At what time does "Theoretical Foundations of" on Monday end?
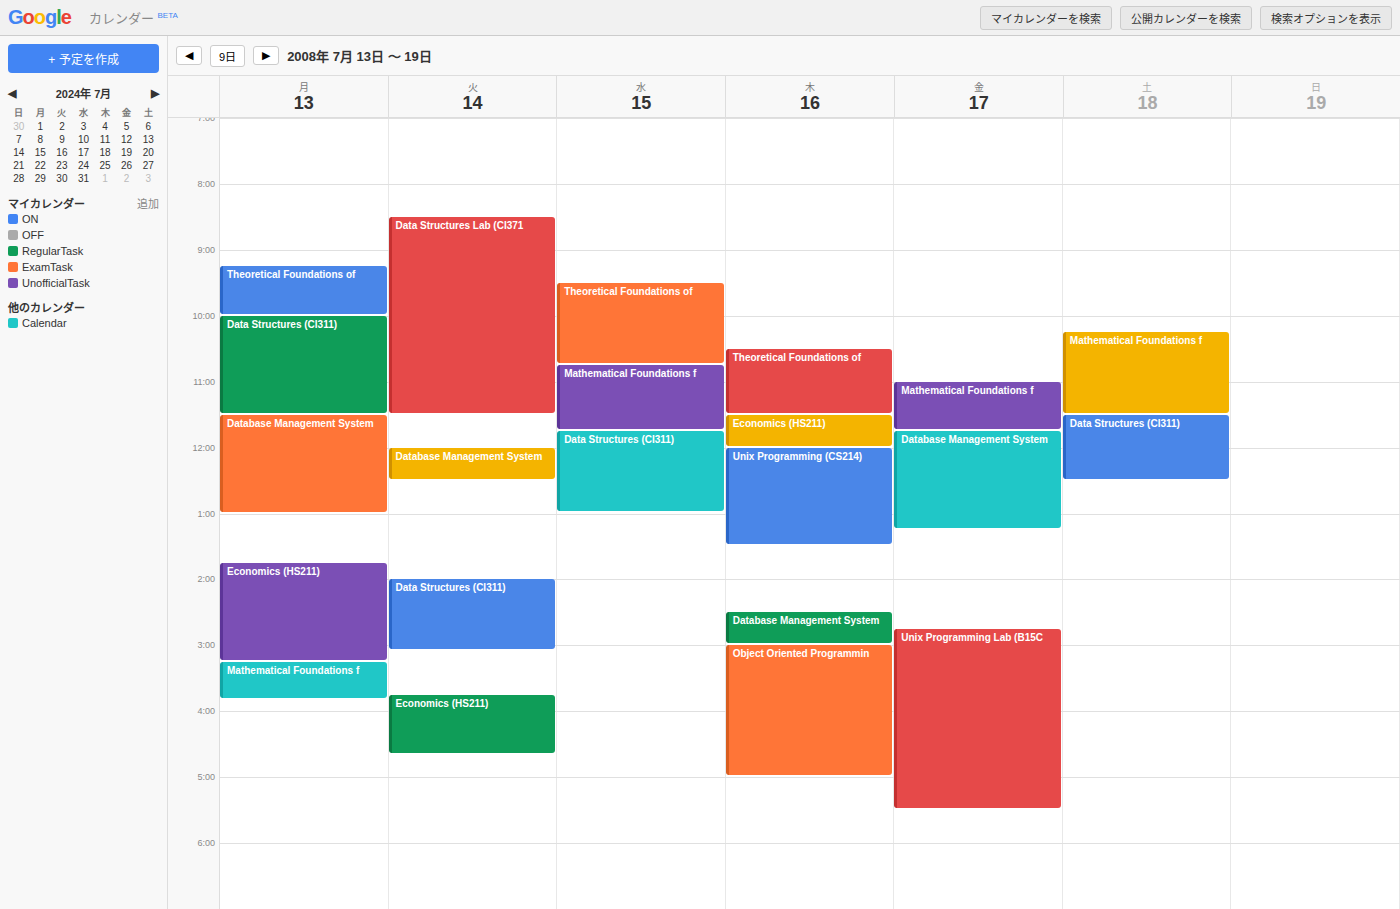
10:00 AM